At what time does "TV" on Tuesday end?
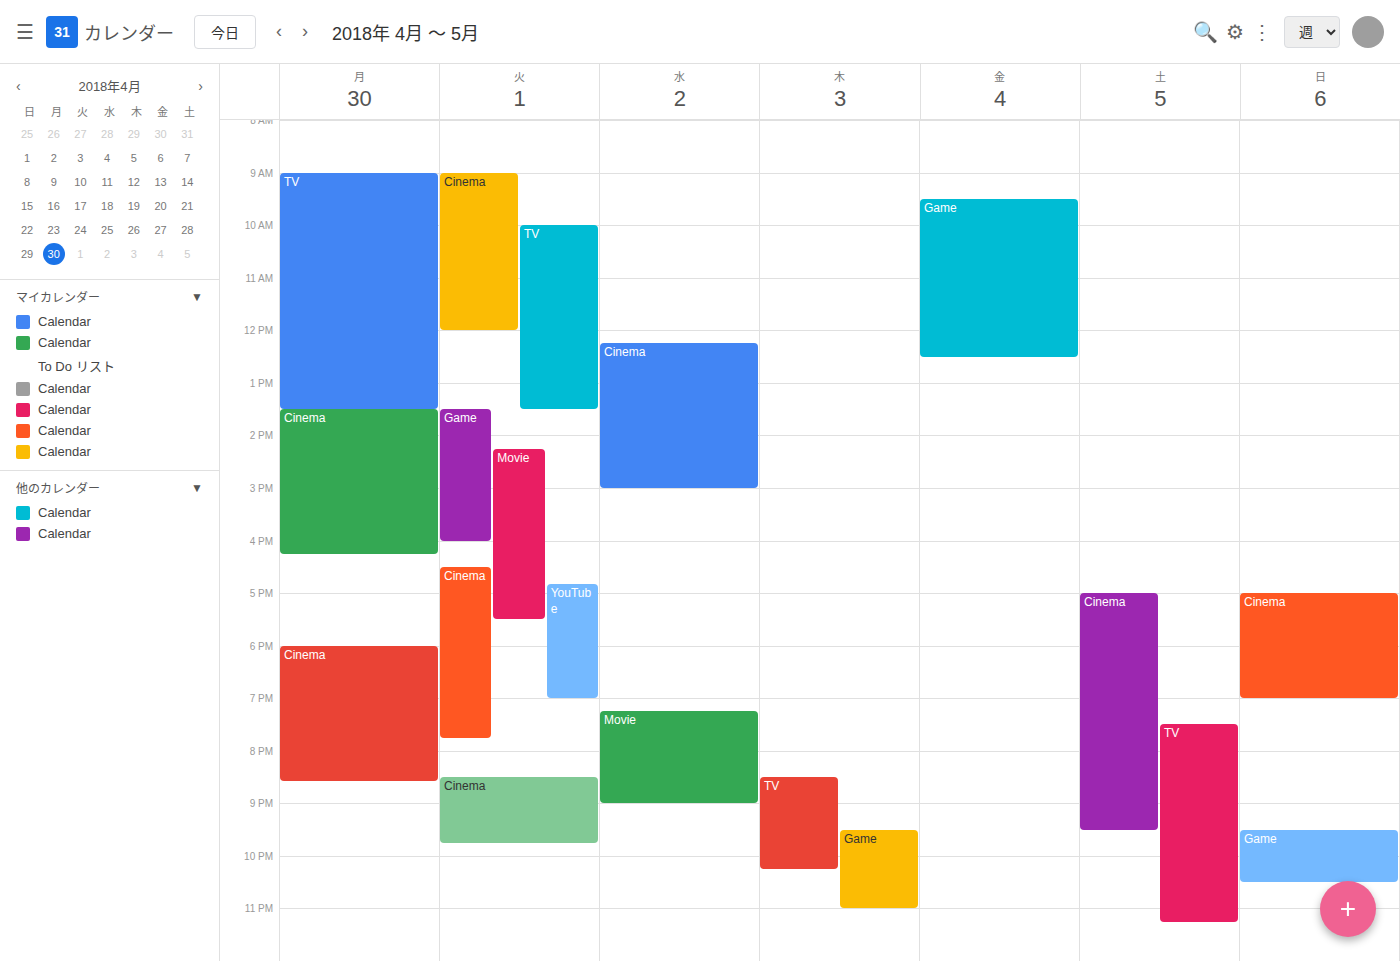
1:30 PM